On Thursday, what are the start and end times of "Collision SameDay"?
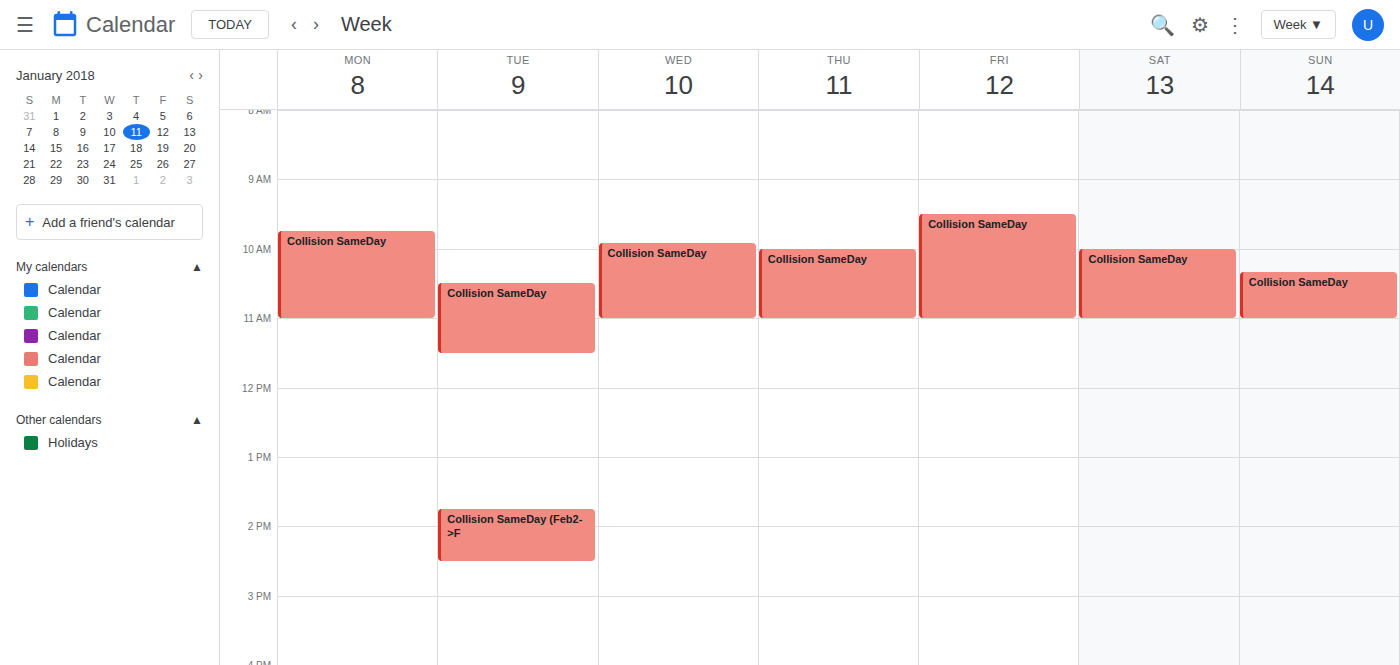
10:00 AM to 11:00 AM